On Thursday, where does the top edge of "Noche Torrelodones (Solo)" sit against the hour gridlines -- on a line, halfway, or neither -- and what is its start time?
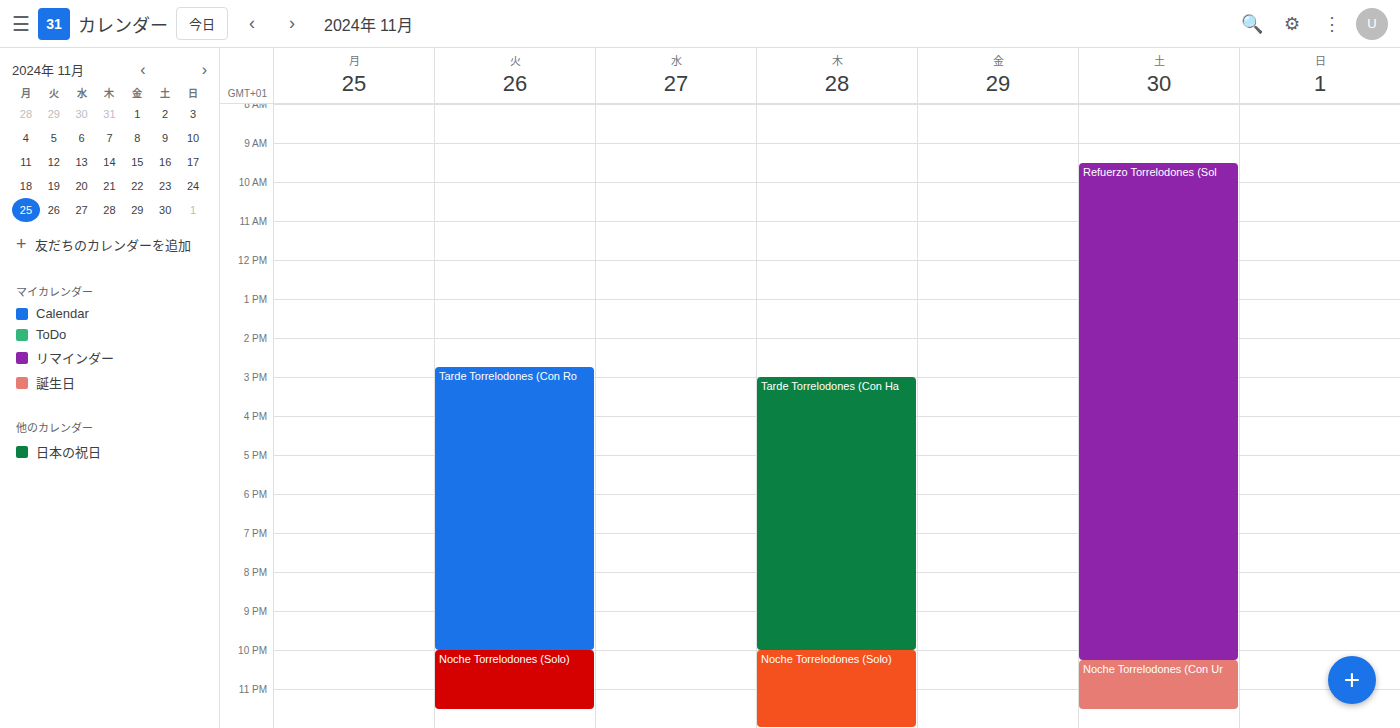
22:00 -- exactly on the 22:00 line.